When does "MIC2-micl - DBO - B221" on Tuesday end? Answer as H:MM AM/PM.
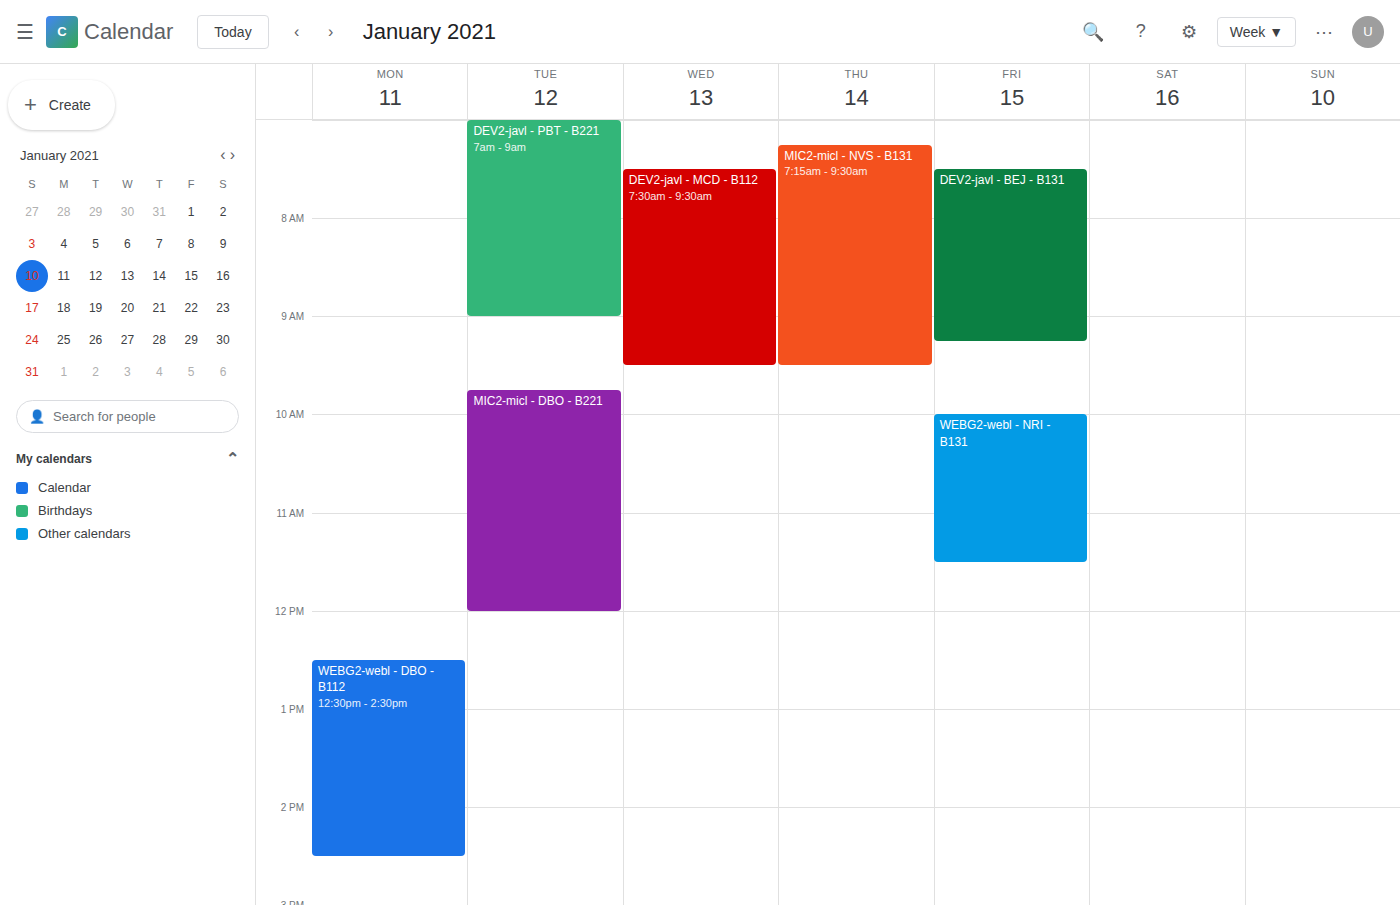
12:00 PM